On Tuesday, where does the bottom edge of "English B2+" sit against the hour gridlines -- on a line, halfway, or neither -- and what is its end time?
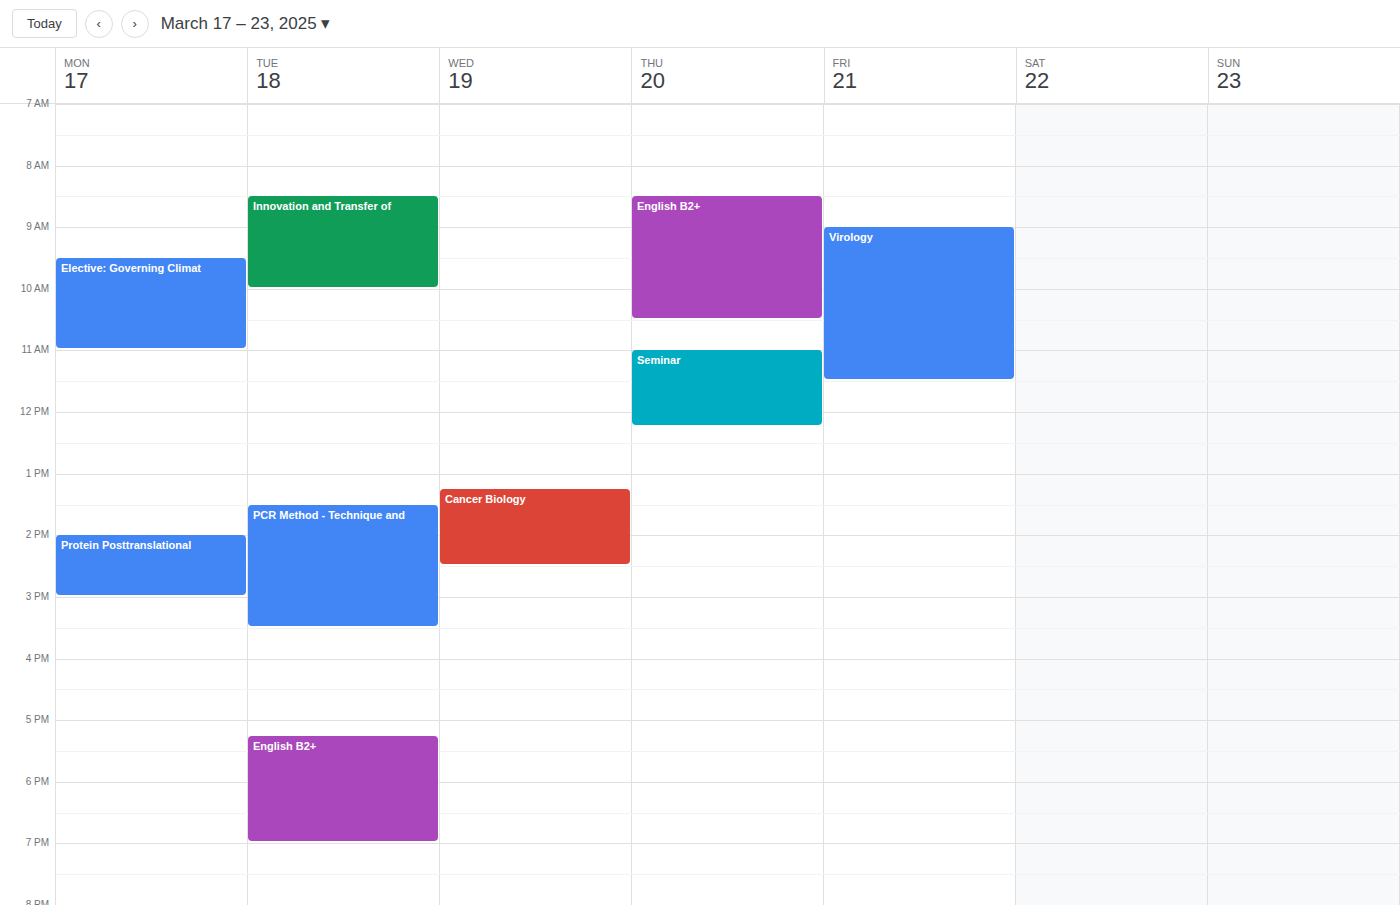
19:00 -- exactly on the 19:00 line.